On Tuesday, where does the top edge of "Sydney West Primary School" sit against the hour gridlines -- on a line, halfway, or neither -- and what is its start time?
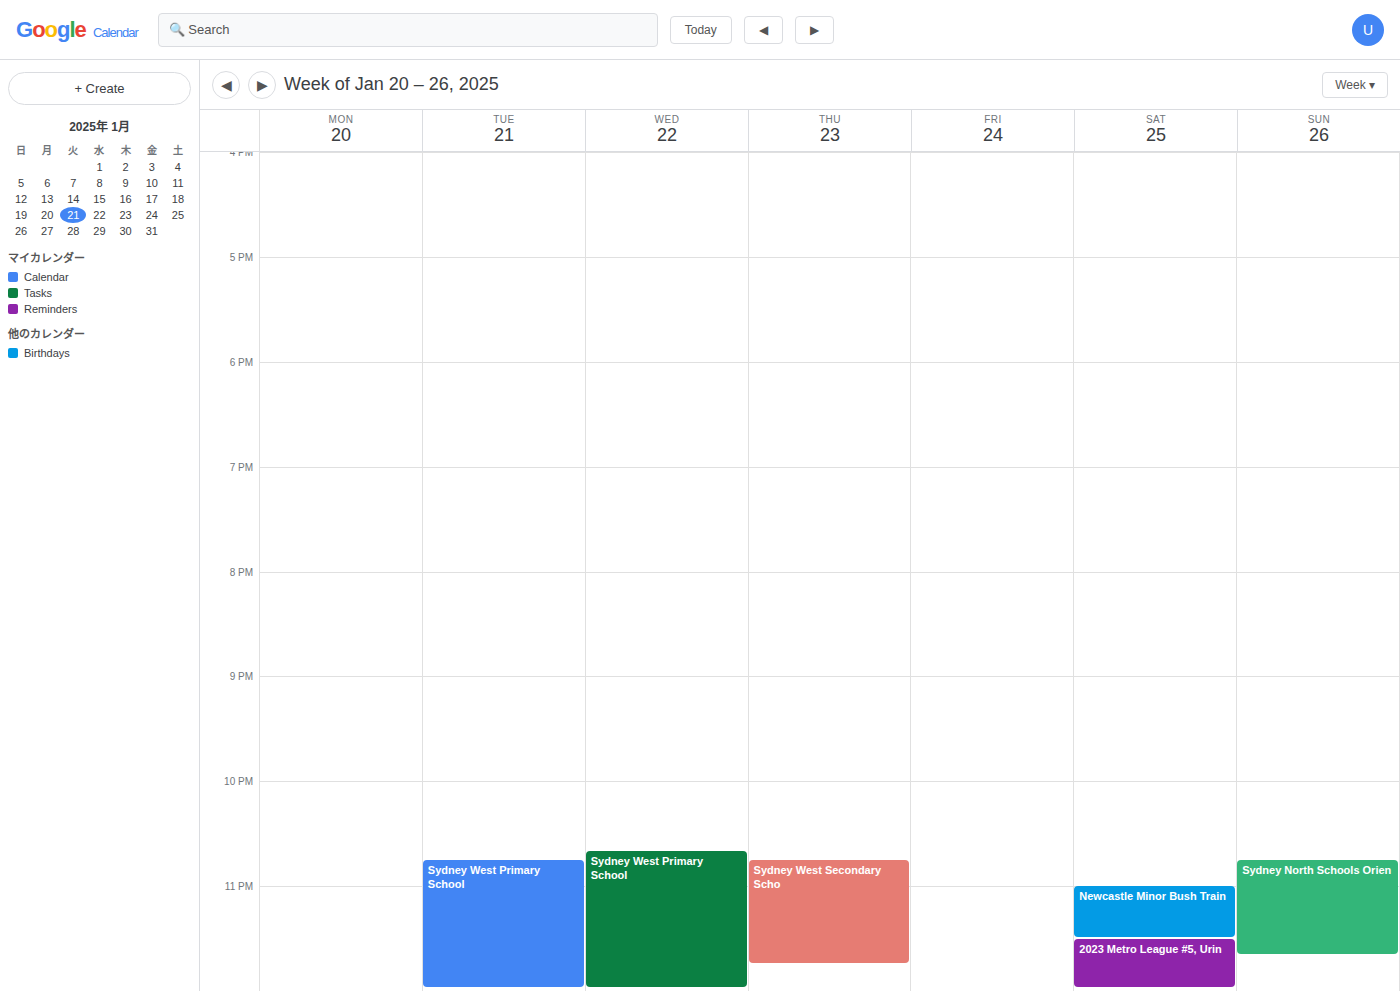
10:45 PM -- neither: three quarters of the way from the 10 PM line to the 11 PM line.